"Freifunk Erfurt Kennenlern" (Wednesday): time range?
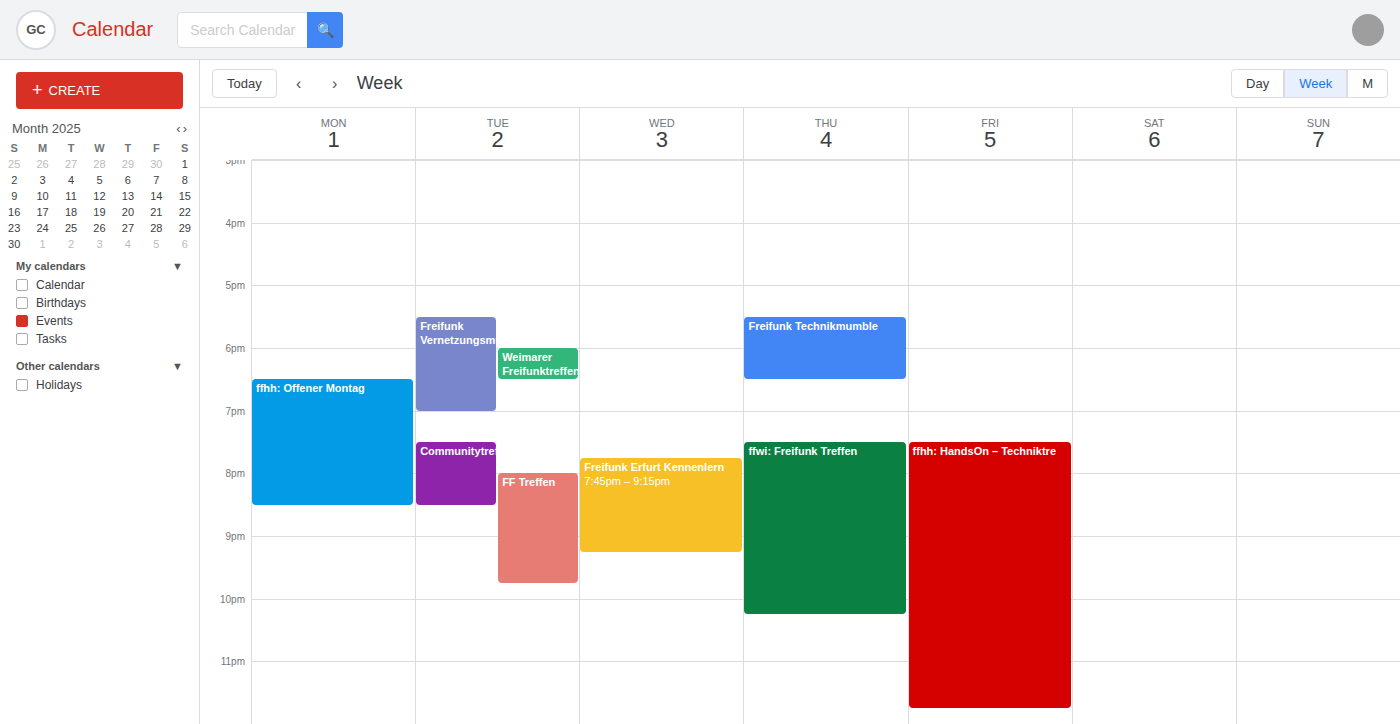
7:45 PM to 9:15 PM